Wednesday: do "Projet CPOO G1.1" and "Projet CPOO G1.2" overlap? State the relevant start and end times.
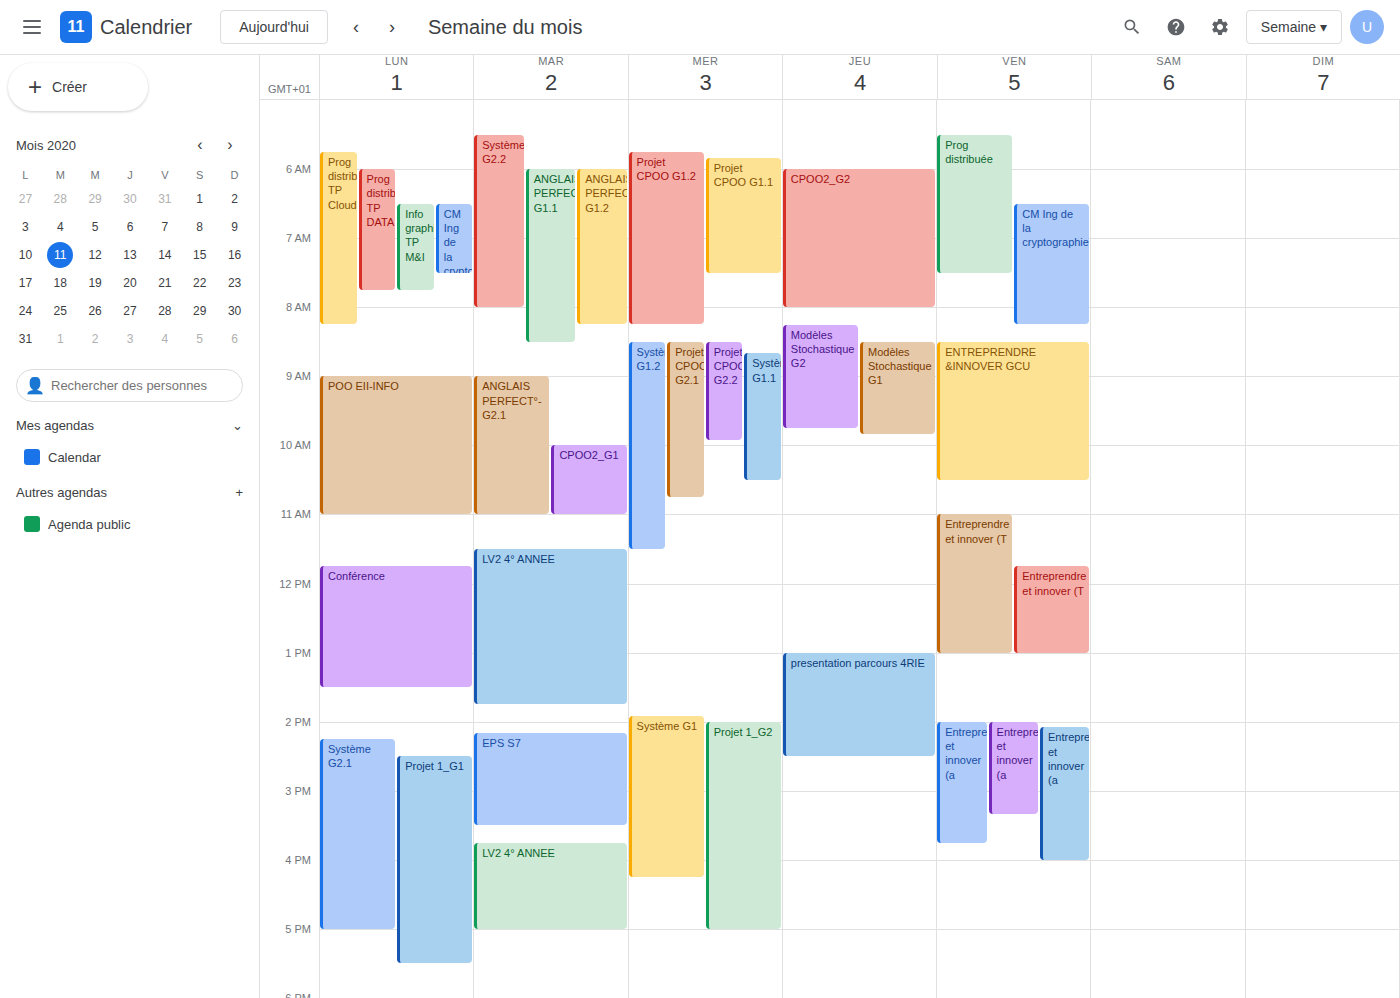
"Projet CPOO G1.1" runs 5:50 AM to 7:30 AM, inside "Projet CPOO G1.2" -- they overlap.